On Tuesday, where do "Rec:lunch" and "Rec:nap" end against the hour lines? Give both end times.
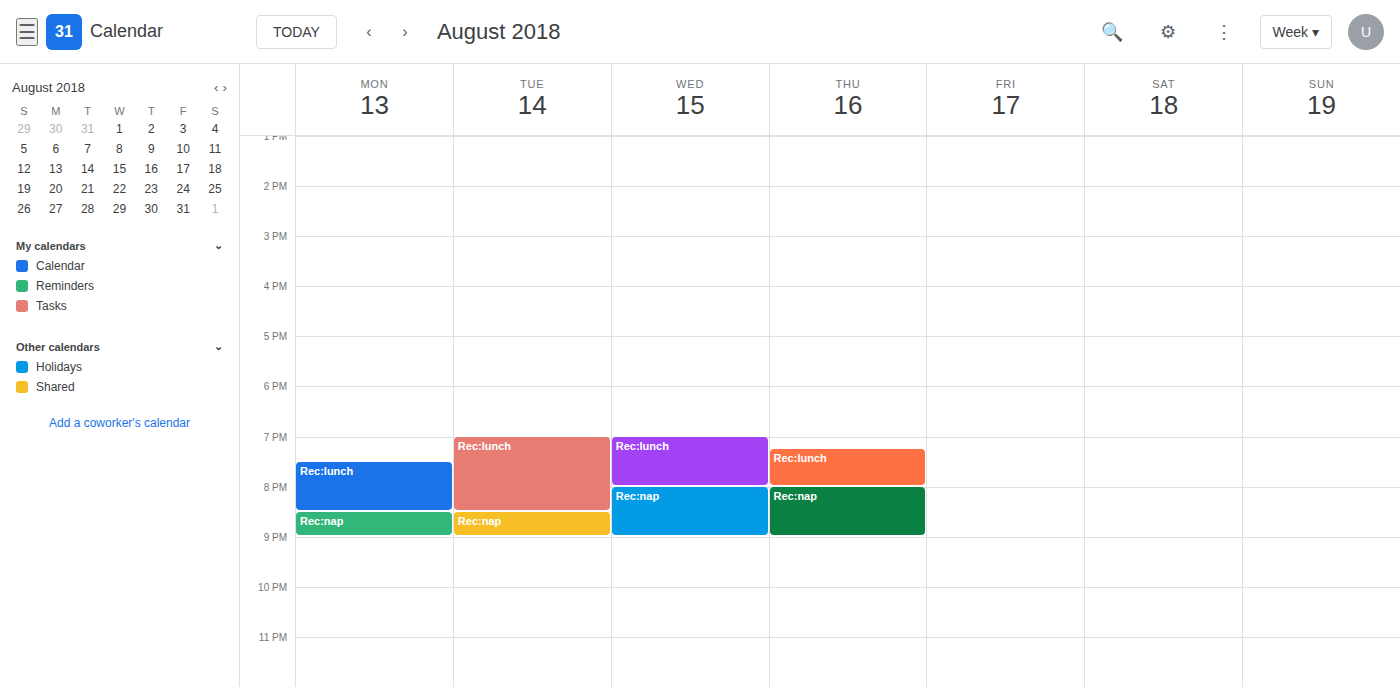
"Rec:lunch": 8:30 PM, halfway between the 8 PM and 9 PM lines. "Rec:nap": 9:00 PM, exactly on the 9 PM line.